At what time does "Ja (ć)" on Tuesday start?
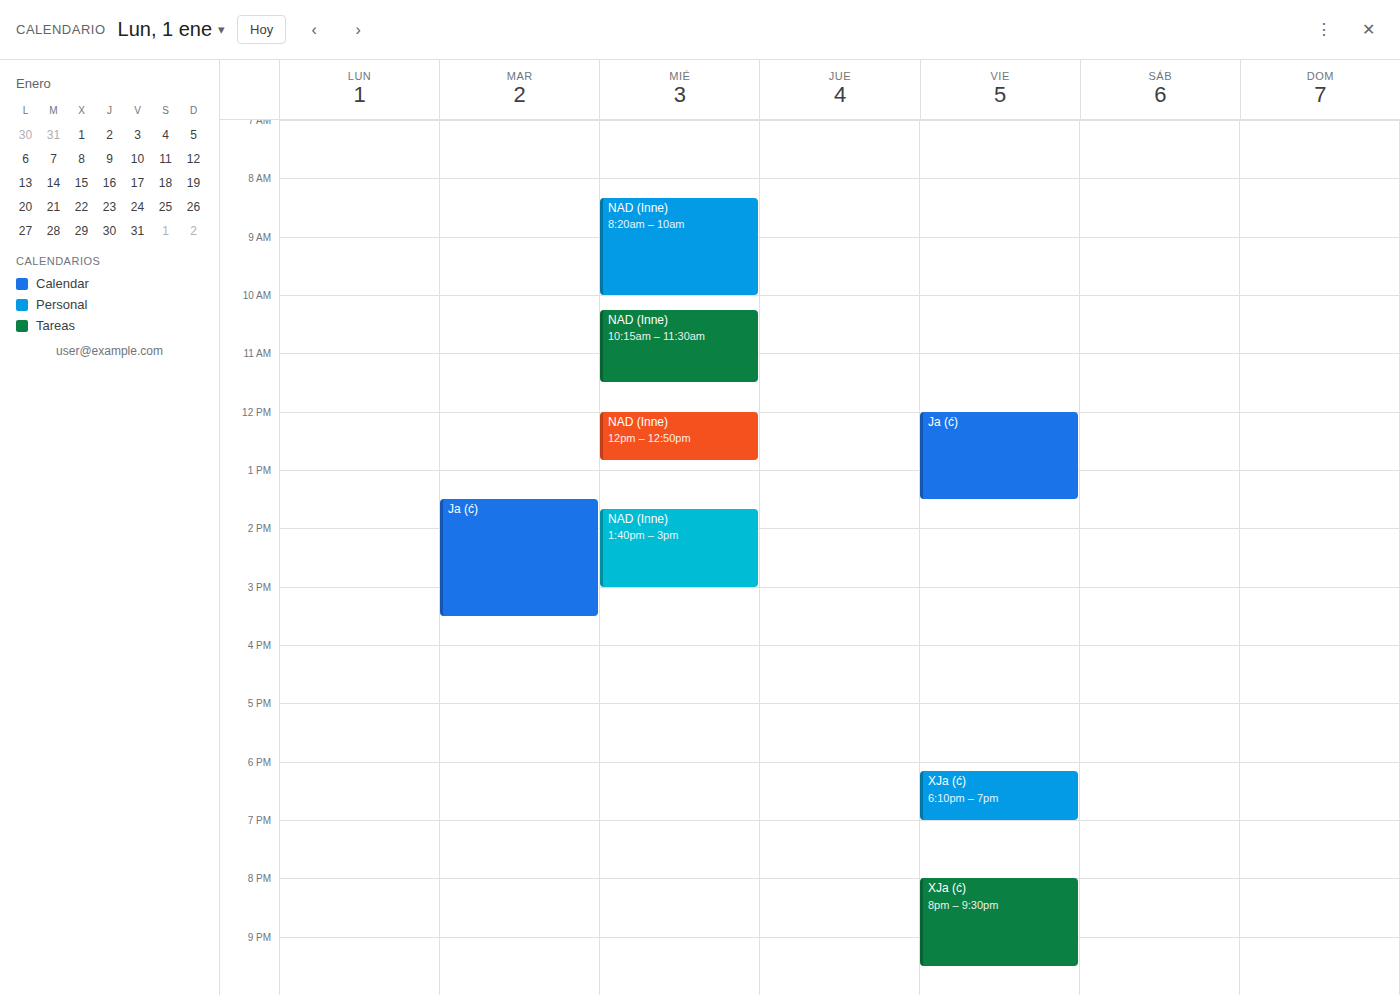
1:30 PM